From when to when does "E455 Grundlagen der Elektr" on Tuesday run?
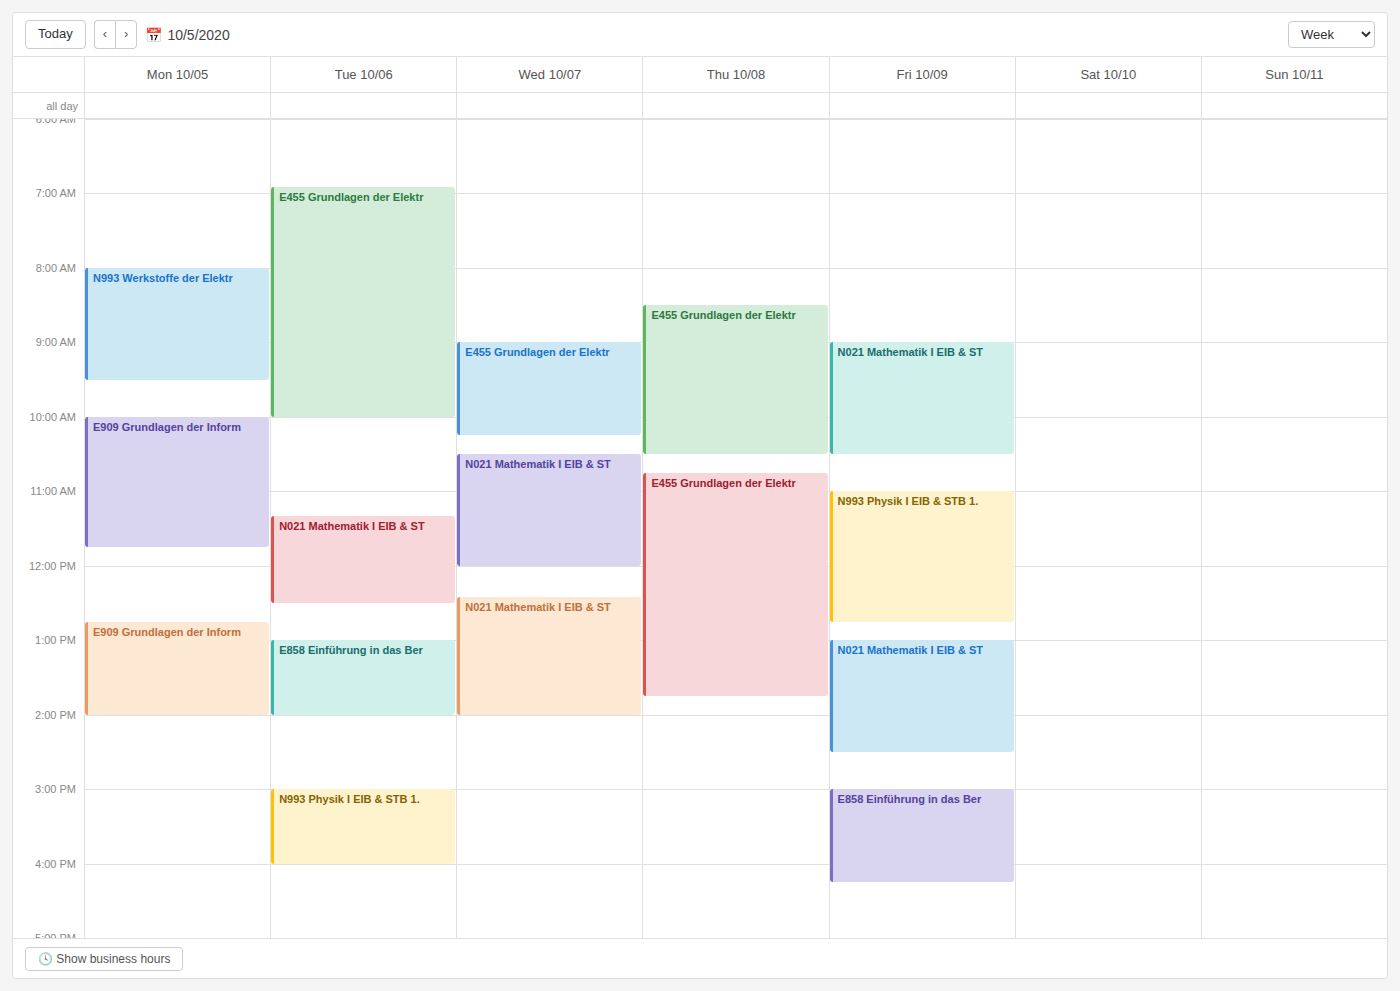
6:55 AM to 10:00 AM